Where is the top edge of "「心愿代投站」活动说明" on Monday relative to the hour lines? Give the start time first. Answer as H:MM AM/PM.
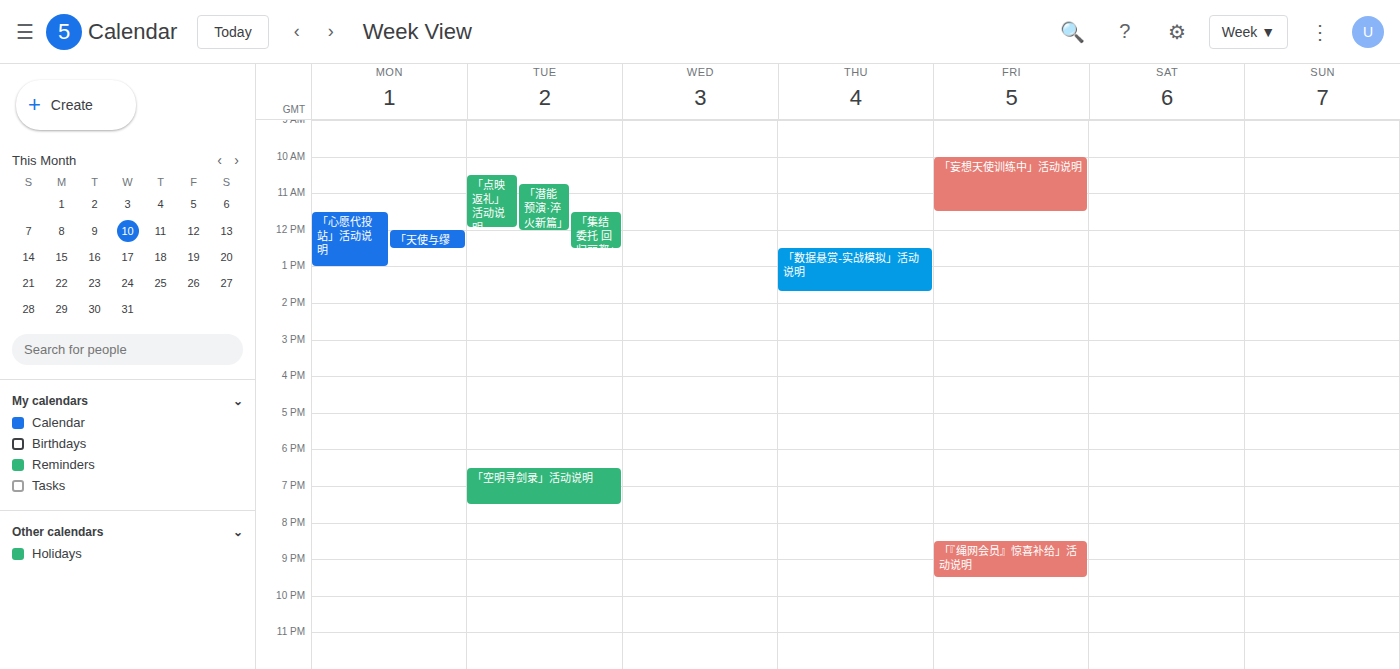
11:30 AM -- halfway between the 11 AM and 12 PM lines.